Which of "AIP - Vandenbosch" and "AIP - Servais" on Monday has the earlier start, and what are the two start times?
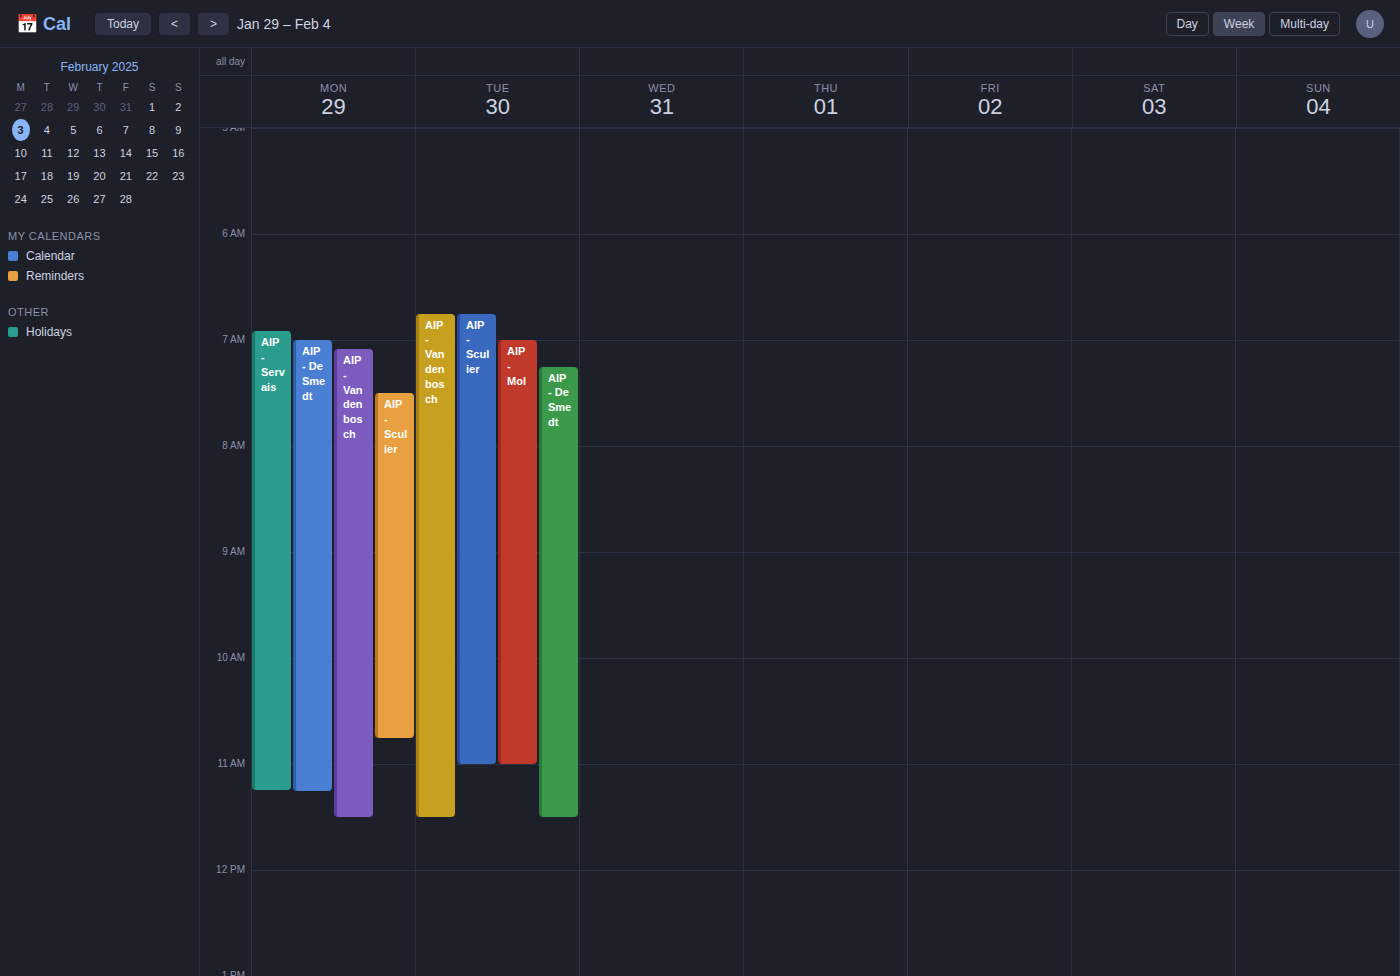
"AIP - Servais" 06:55; "AIP - Vandenbosch" 07:05.